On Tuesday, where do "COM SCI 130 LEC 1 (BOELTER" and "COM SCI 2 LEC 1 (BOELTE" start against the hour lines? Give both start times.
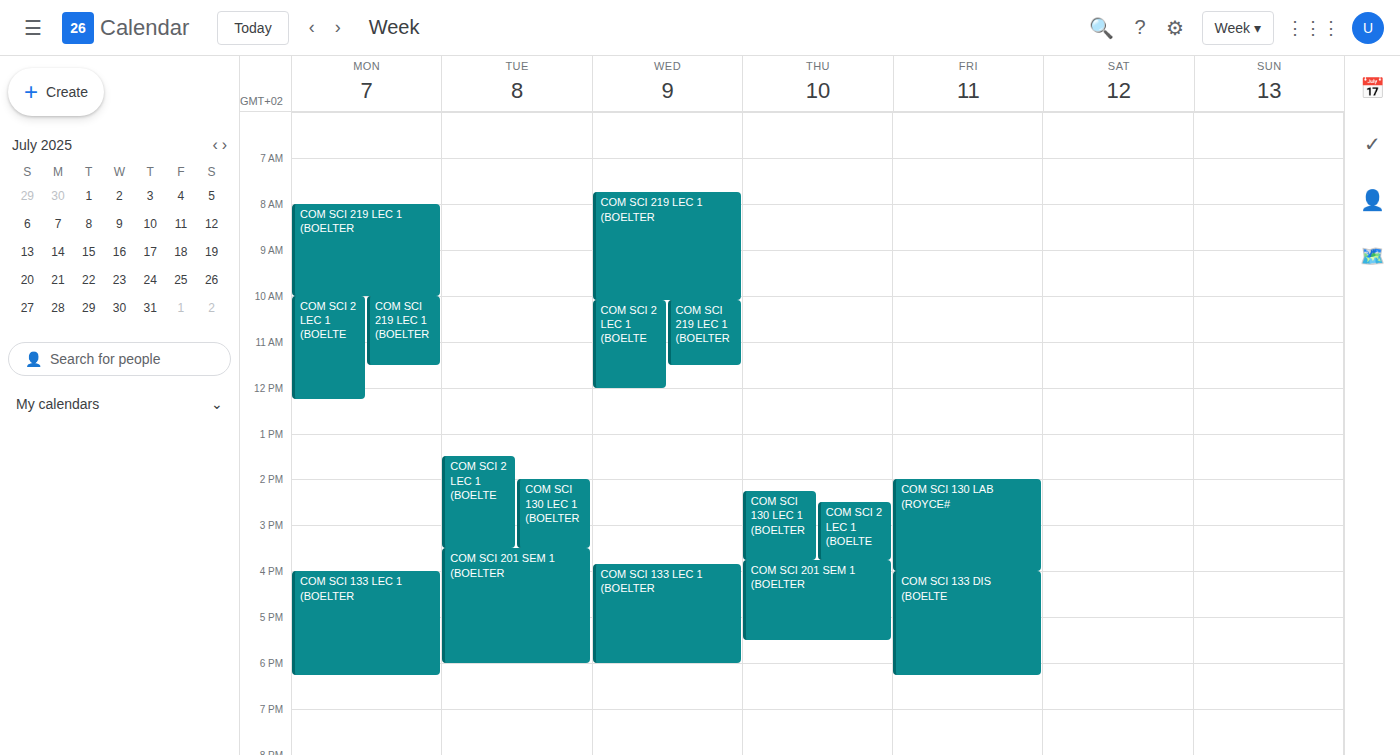
"COM SCI 130 LEC 1 (BOELTER": 2:00 PM, exactly on the 2 PM line. "COM SCI 2 LEC 1 (BOELTE": 1:30 PM, halfway between the 1 PM and 2 PM lines.